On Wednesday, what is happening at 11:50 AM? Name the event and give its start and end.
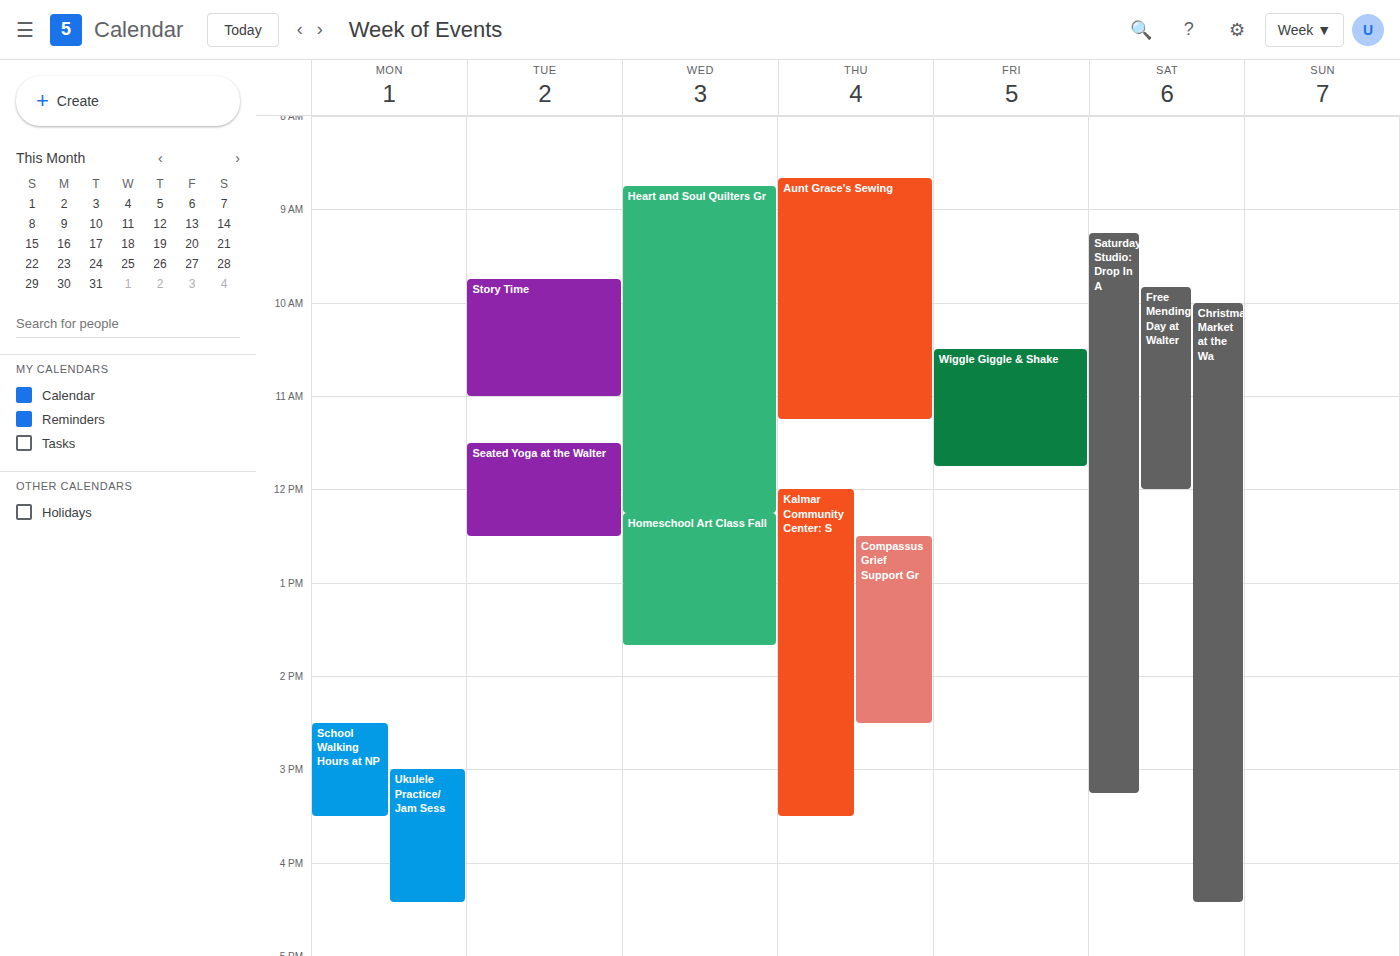
"Heart and Soul Quilters Gr", 8:45 AM to 12:15 PM